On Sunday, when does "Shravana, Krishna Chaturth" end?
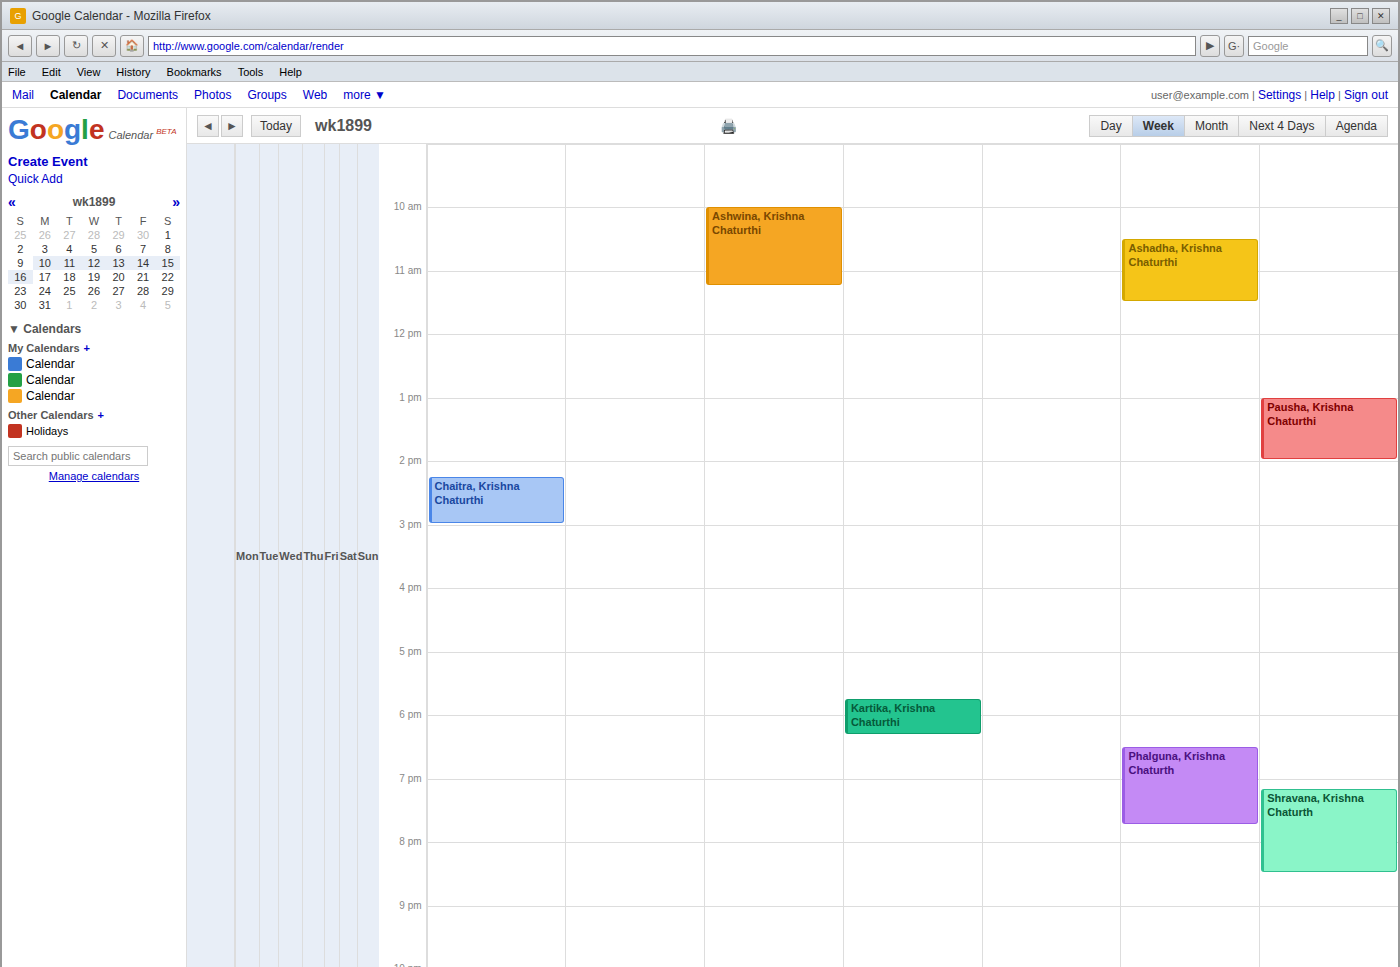
20:30